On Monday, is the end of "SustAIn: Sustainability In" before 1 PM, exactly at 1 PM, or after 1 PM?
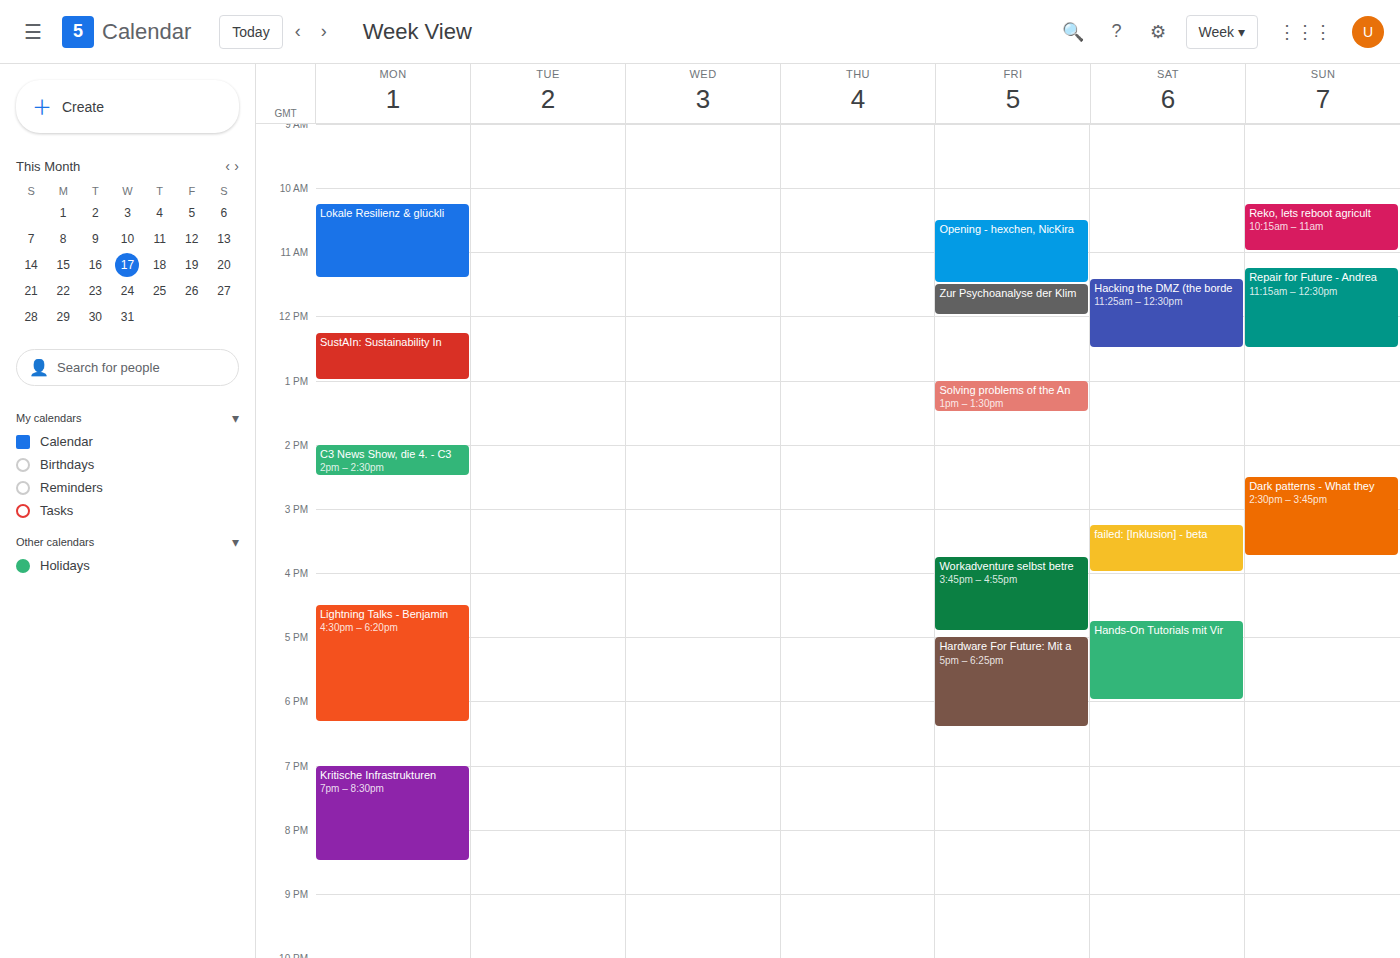
1:00 PM -- exactly at 1 PM, on the 1 PM line.